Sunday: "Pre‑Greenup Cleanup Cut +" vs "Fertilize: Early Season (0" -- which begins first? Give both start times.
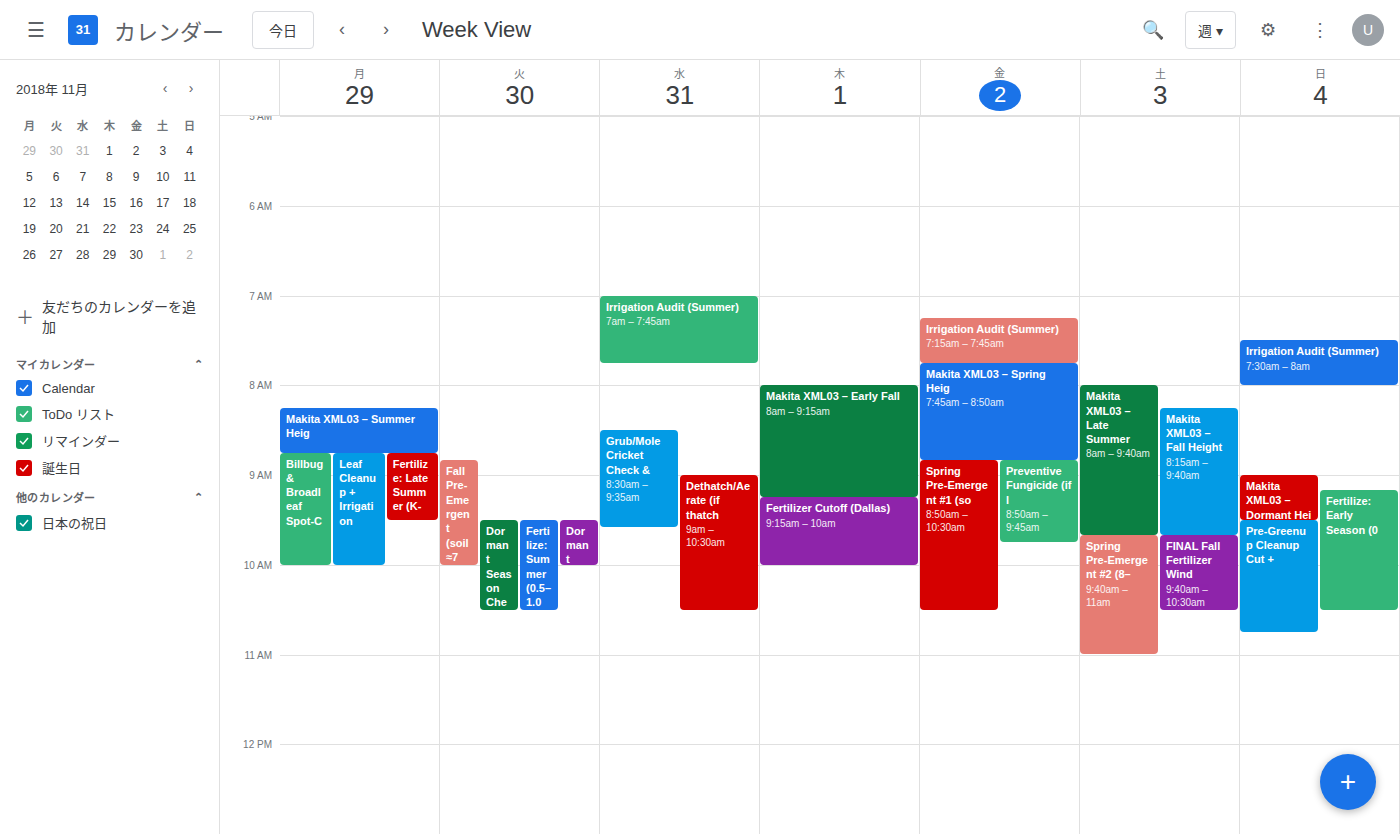
"Fertilize: Early Season (0" 9:10 AM; "Pre‑Greenup Cleanup Cut +" 9:30 AM.